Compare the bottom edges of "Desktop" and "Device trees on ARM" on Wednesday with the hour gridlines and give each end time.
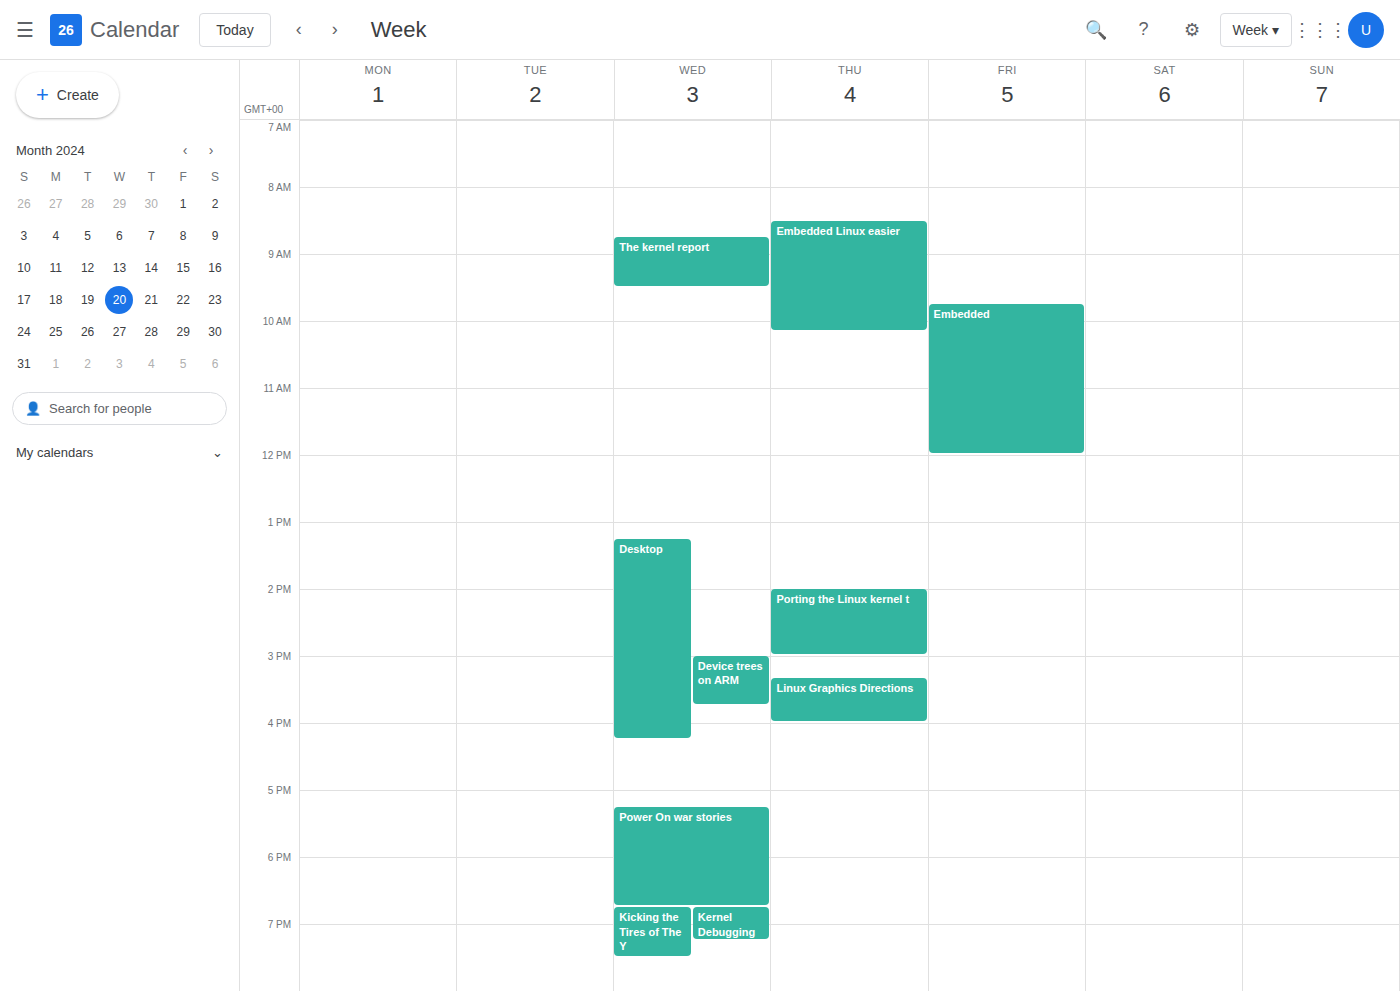
"Desktop": 16:15, neither: a quarter of the way from the 16:00 line to the 17:00 line. "Device trees on ARM": 15:45, neither: three quarters of the way from the 15:00 line to the 16:00 line.